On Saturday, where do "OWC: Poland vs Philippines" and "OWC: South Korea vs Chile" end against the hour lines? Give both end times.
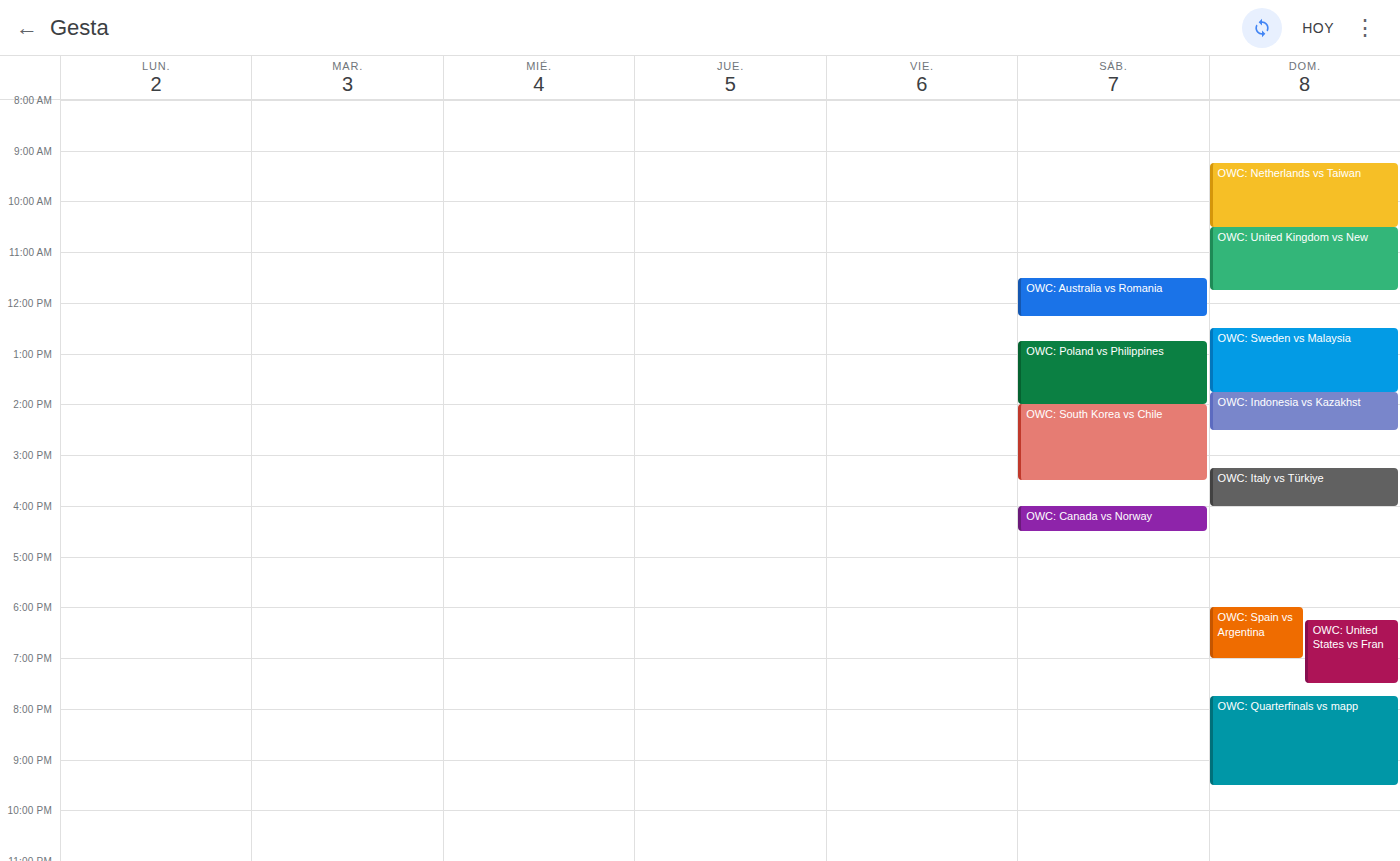
"OWC: Poland vs Philippines": 2:00 PM, exactly on the 2 PM line. "OWC: South Korea vs Chile": 3:30 PM, halfway between the 3 PM and 4 PM lines.